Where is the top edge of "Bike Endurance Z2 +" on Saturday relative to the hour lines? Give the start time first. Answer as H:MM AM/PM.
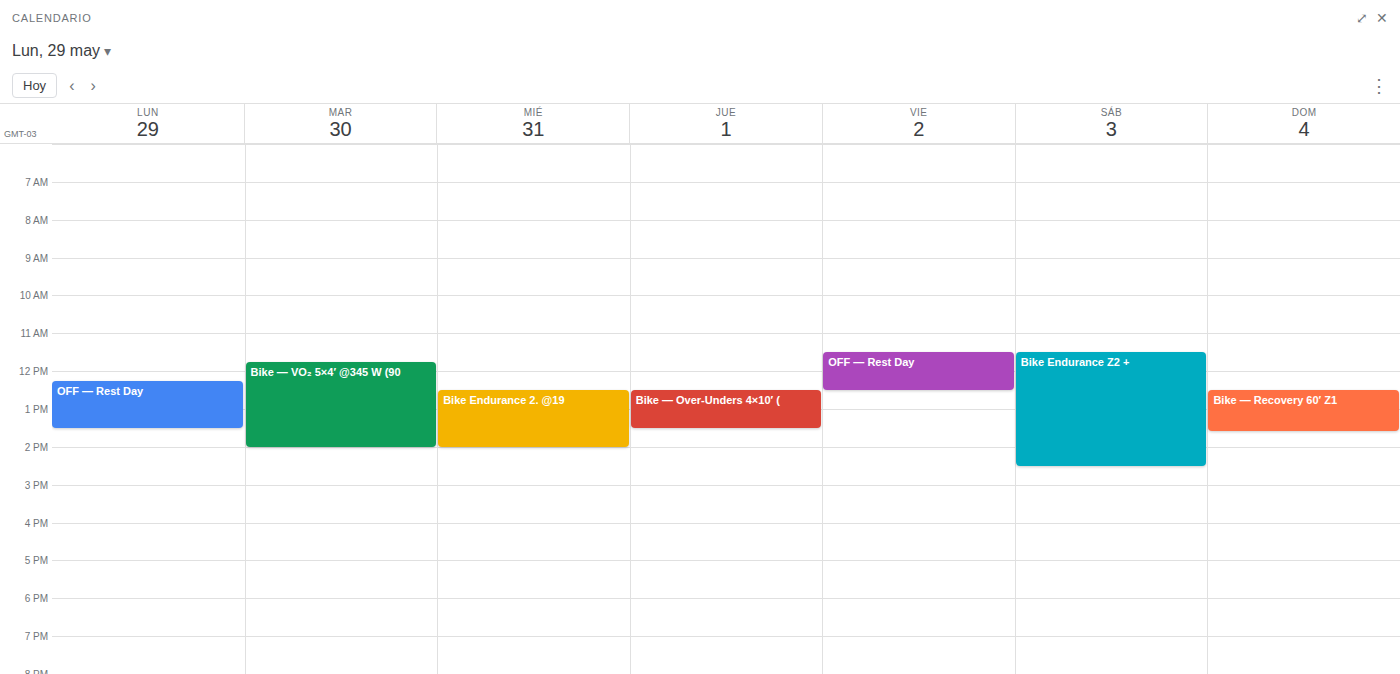
11:30 AM -- halfway between the 11 AM and 12 PM lines.